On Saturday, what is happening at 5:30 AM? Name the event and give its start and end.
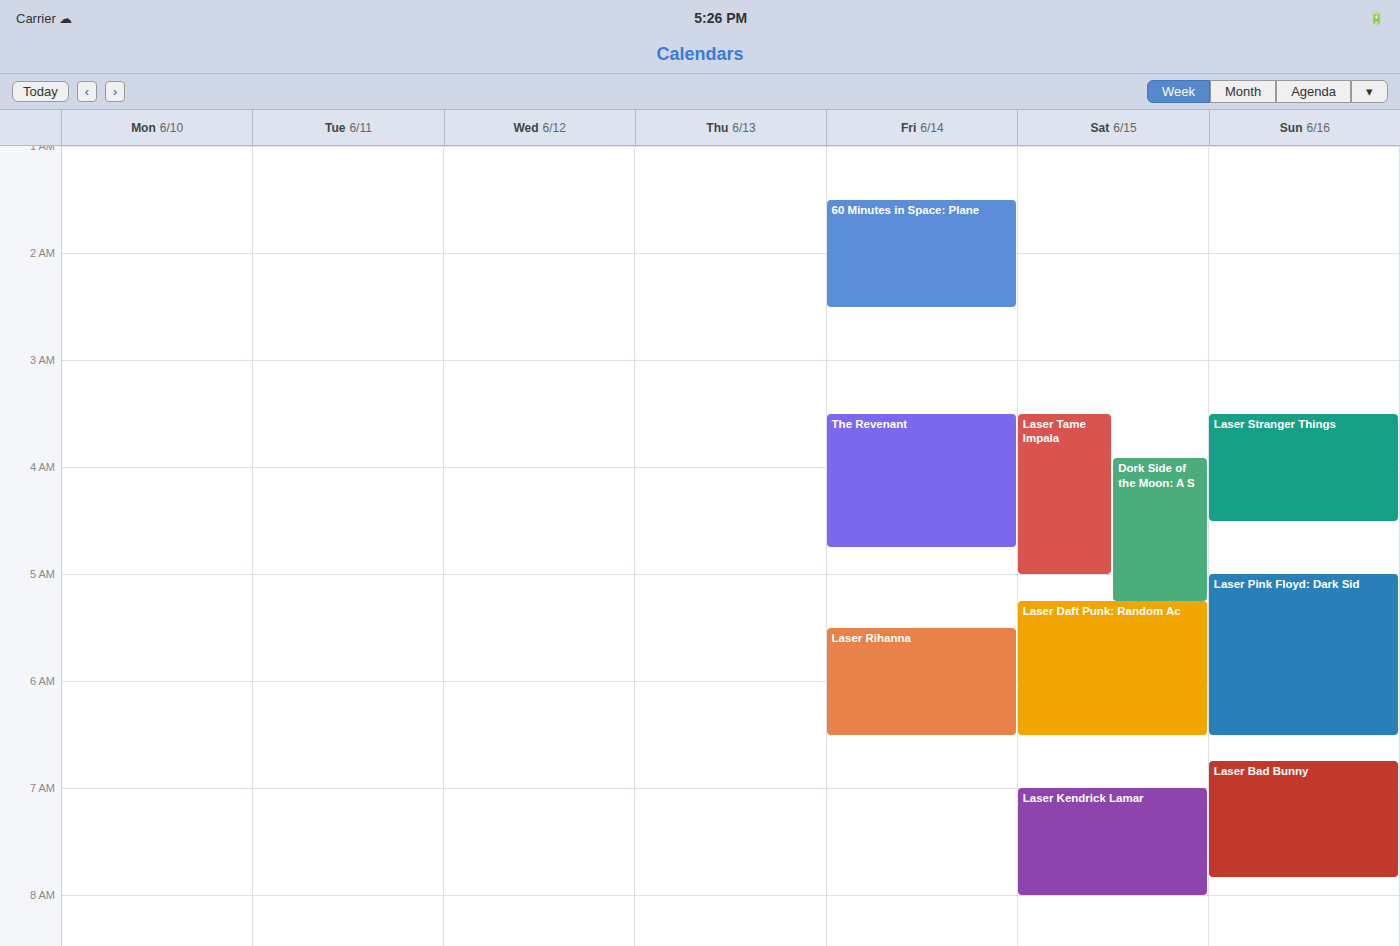
"Laser Daft Punk: Random Ac", 5:15 AM to 6:30 AM